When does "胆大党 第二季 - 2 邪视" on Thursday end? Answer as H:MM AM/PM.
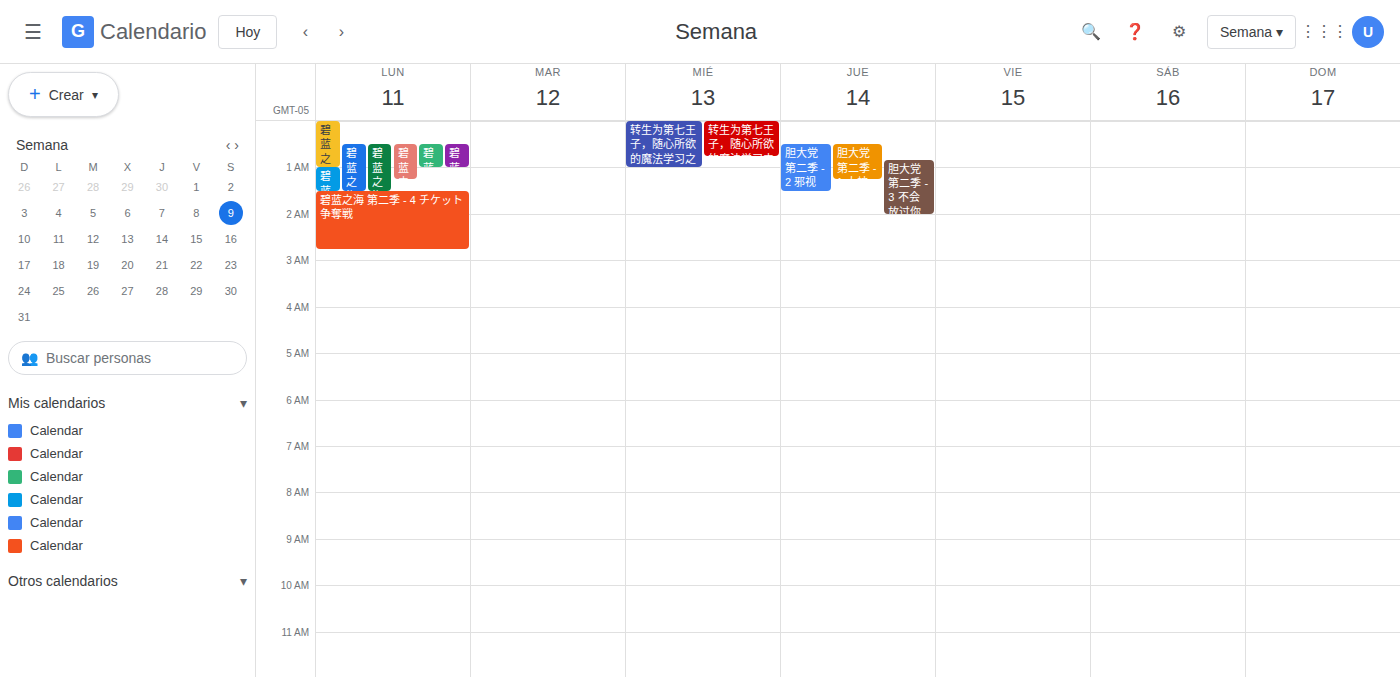
1:30 AM